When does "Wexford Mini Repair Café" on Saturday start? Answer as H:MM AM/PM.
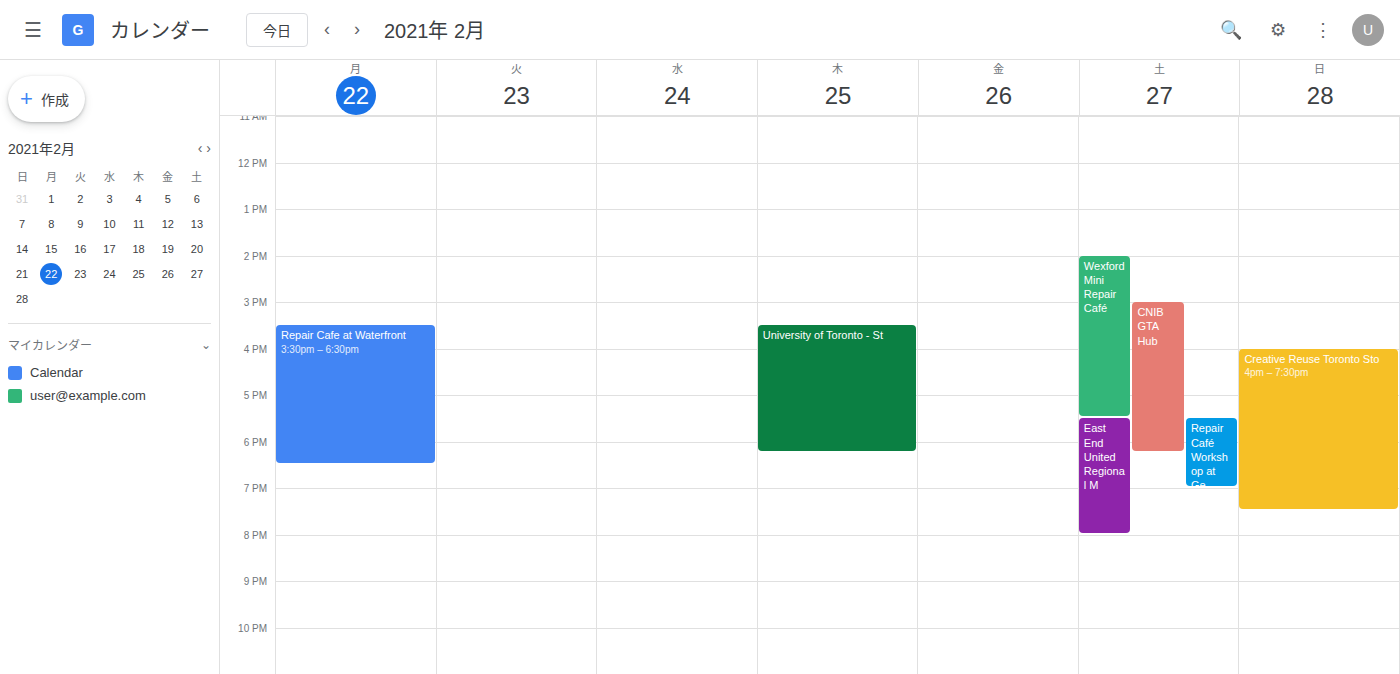
2:00 PM